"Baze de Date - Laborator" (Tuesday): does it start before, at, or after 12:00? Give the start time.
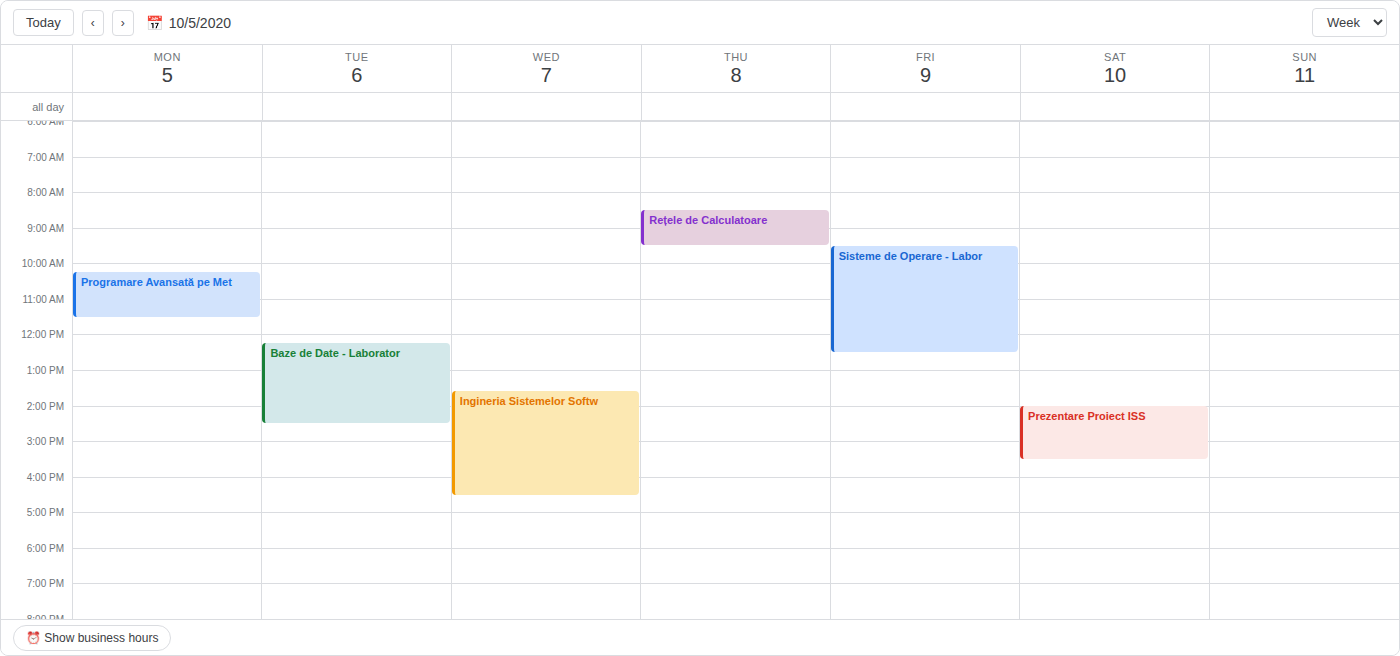
12:15 -- after 12:00, 15 minutes below the 12:00 line.